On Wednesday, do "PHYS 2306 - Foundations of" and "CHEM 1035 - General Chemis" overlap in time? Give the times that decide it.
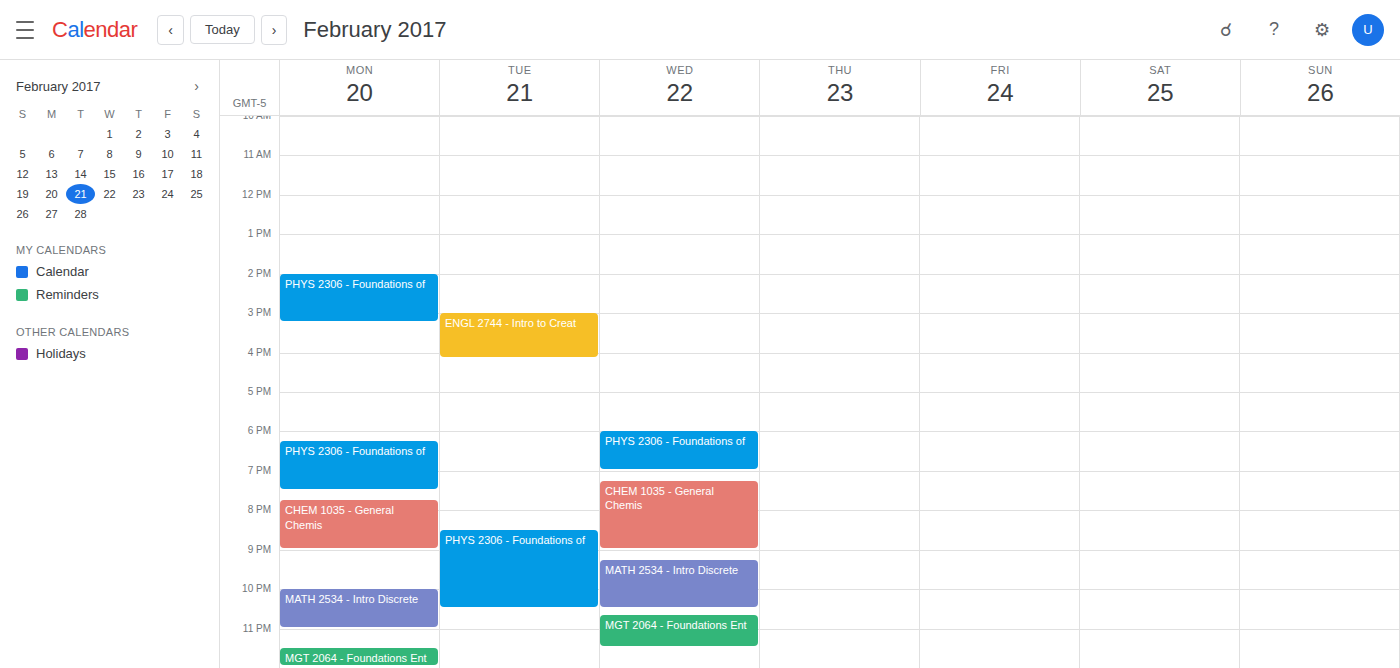
"PHYS 2306 - Foundations of" ends at 7:00 PM and "CHEM 1035 - General Chemis" starts at 7:15 PM -- no overlap.